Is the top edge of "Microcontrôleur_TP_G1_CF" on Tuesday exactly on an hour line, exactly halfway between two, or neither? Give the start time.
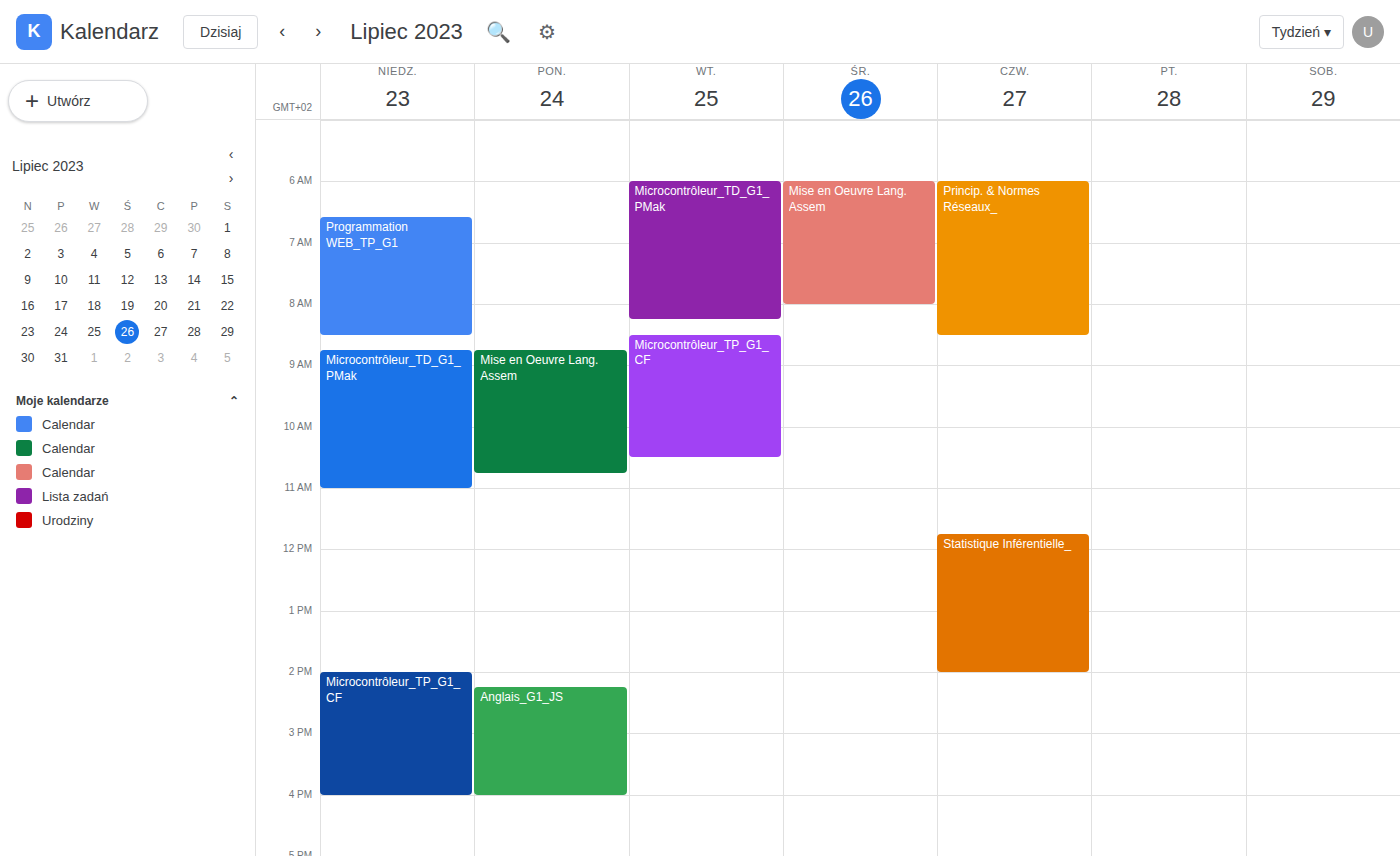
8:30 AM -- halfway between the 8 AM and 9 AM lines.